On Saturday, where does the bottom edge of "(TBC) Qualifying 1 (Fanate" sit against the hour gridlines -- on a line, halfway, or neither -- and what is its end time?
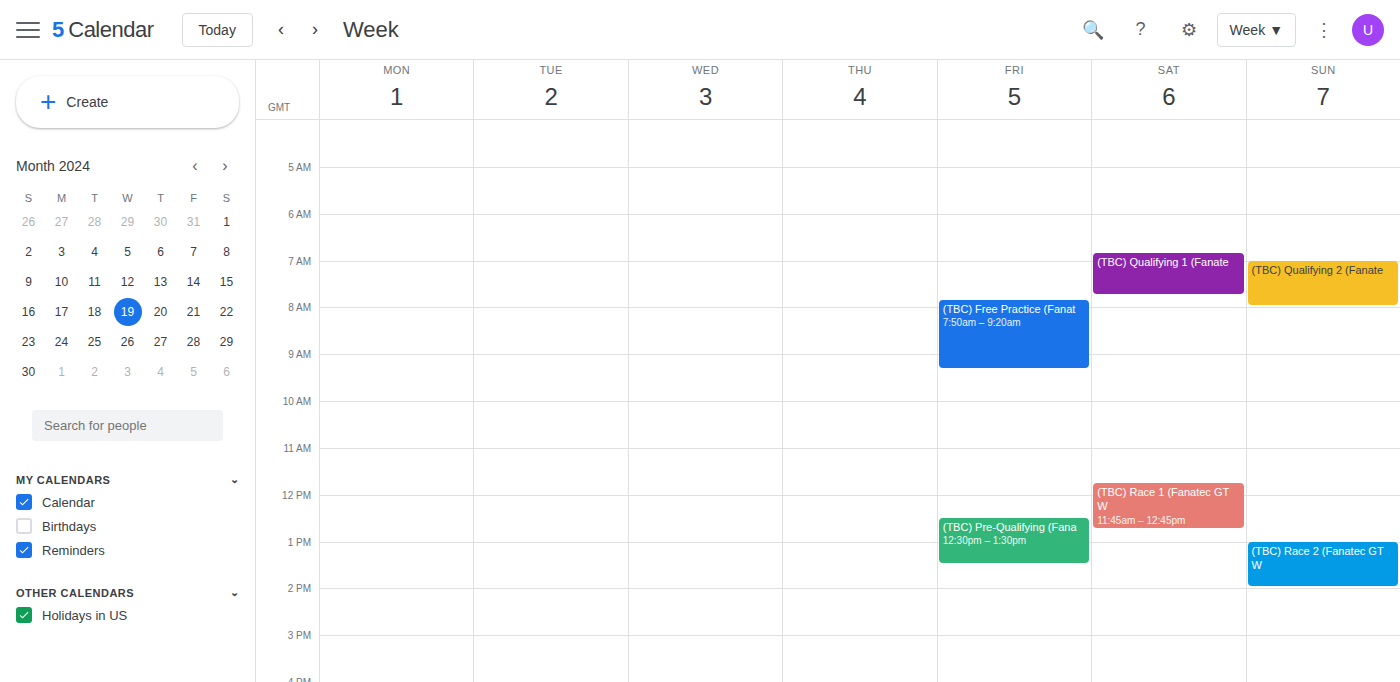
7:45 AM -- neither: three quarters of the way from the 7 AM line to the 8 AM line.